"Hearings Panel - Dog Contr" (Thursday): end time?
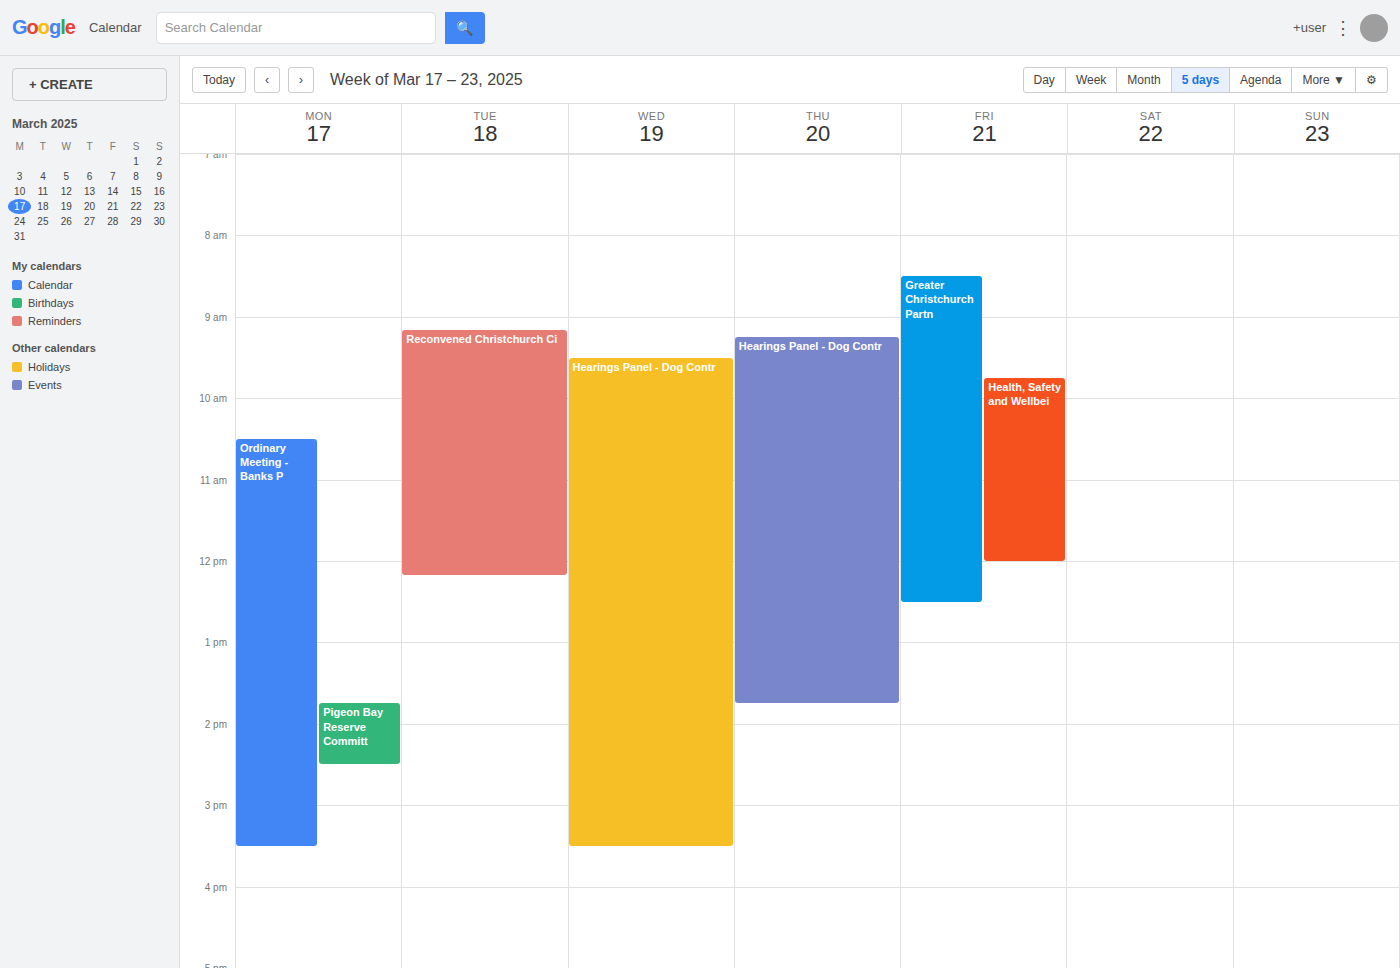
13:45